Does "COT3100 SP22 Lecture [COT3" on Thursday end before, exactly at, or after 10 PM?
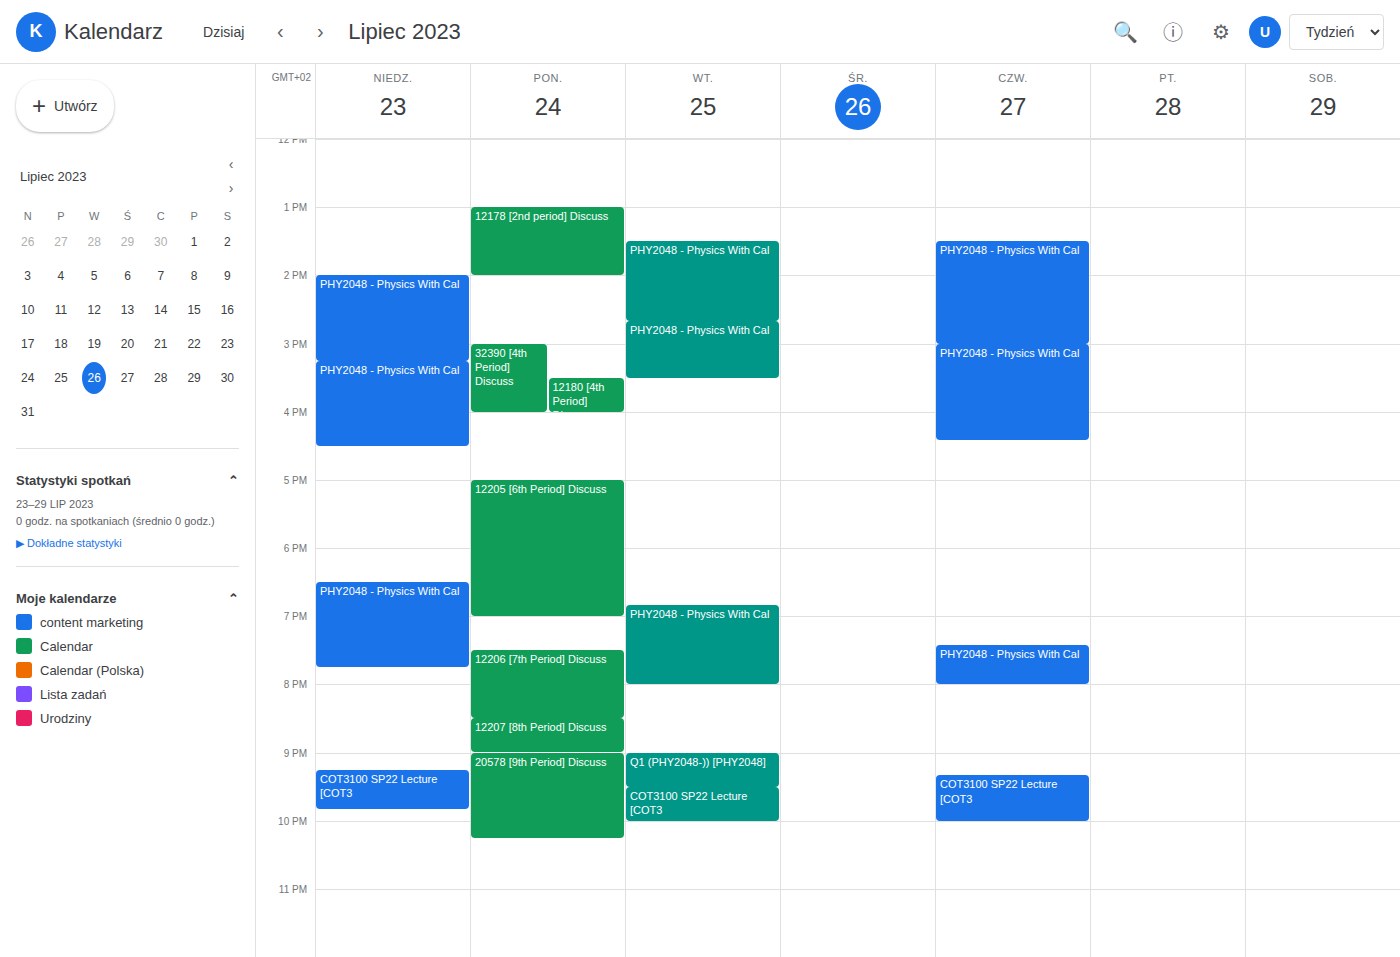
10:00 PM -- exactly at 10 PM, on the 10 PM line.